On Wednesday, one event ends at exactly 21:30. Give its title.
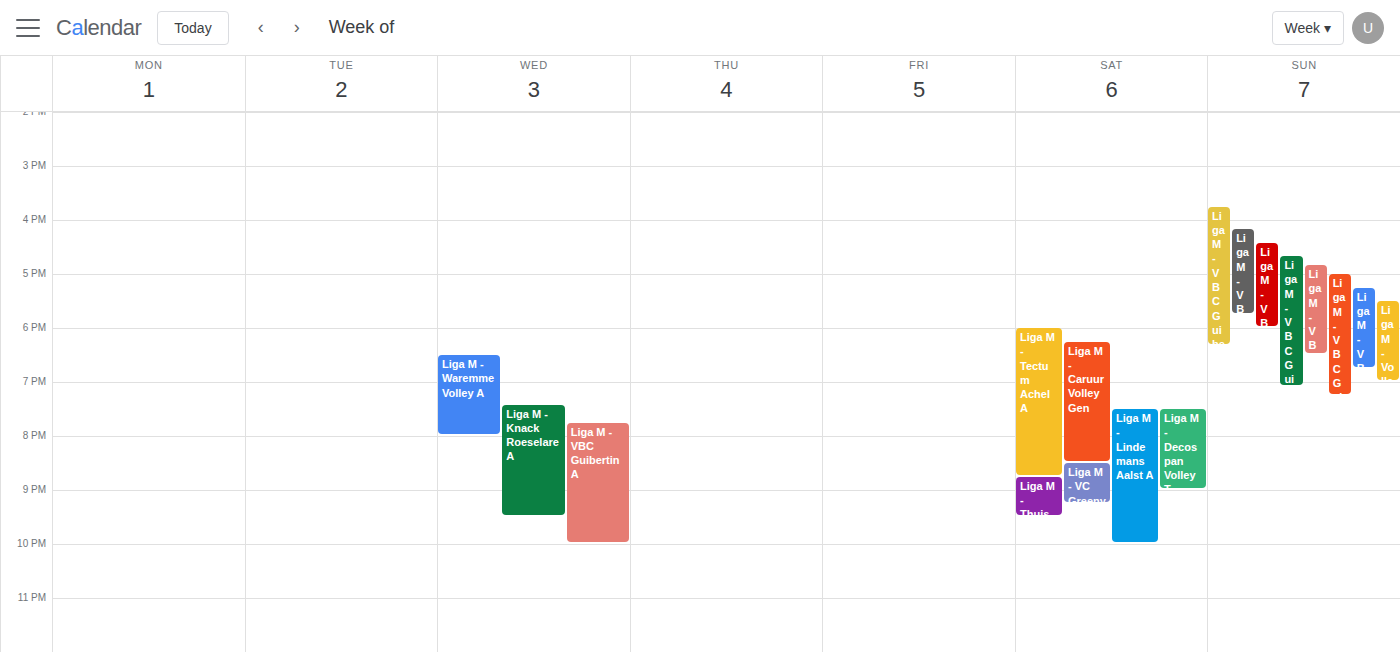
"Liga M - Knack Roeselare A"